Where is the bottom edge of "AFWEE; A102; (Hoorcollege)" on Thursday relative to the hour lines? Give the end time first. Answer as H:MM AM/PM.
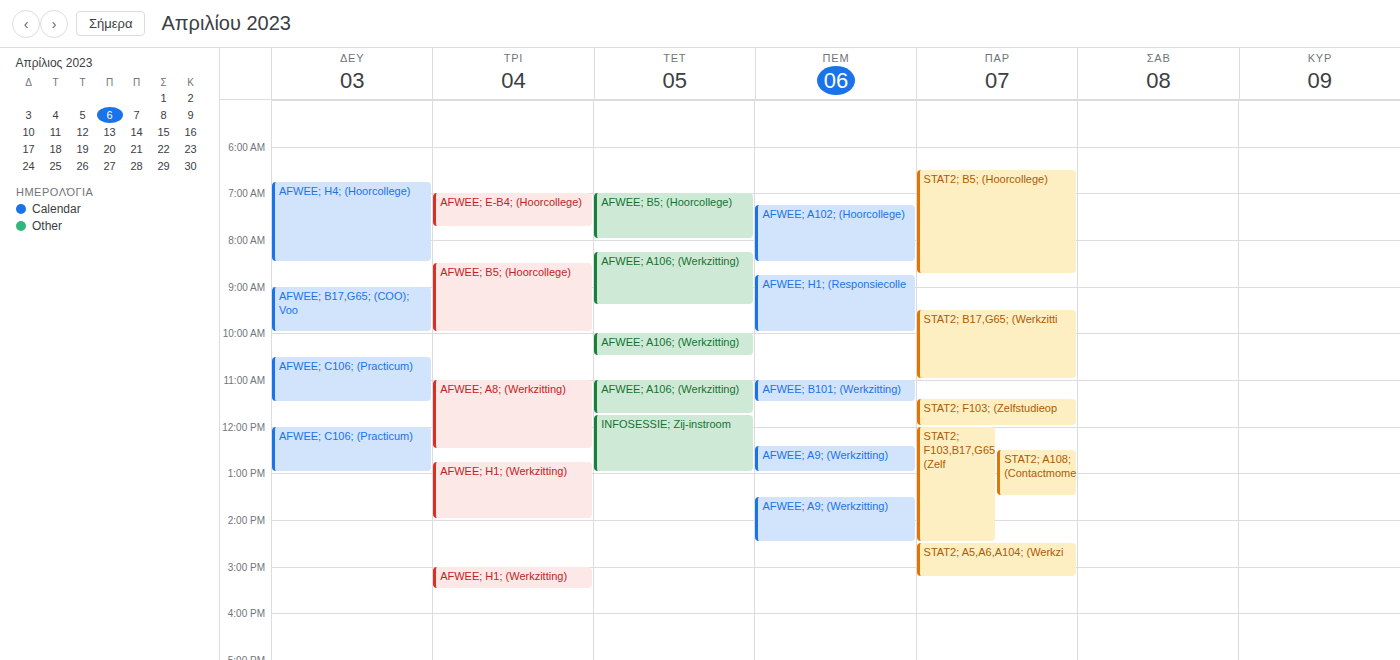
8:30 AM -- halfway between the 8 AM and 9 AM lines.